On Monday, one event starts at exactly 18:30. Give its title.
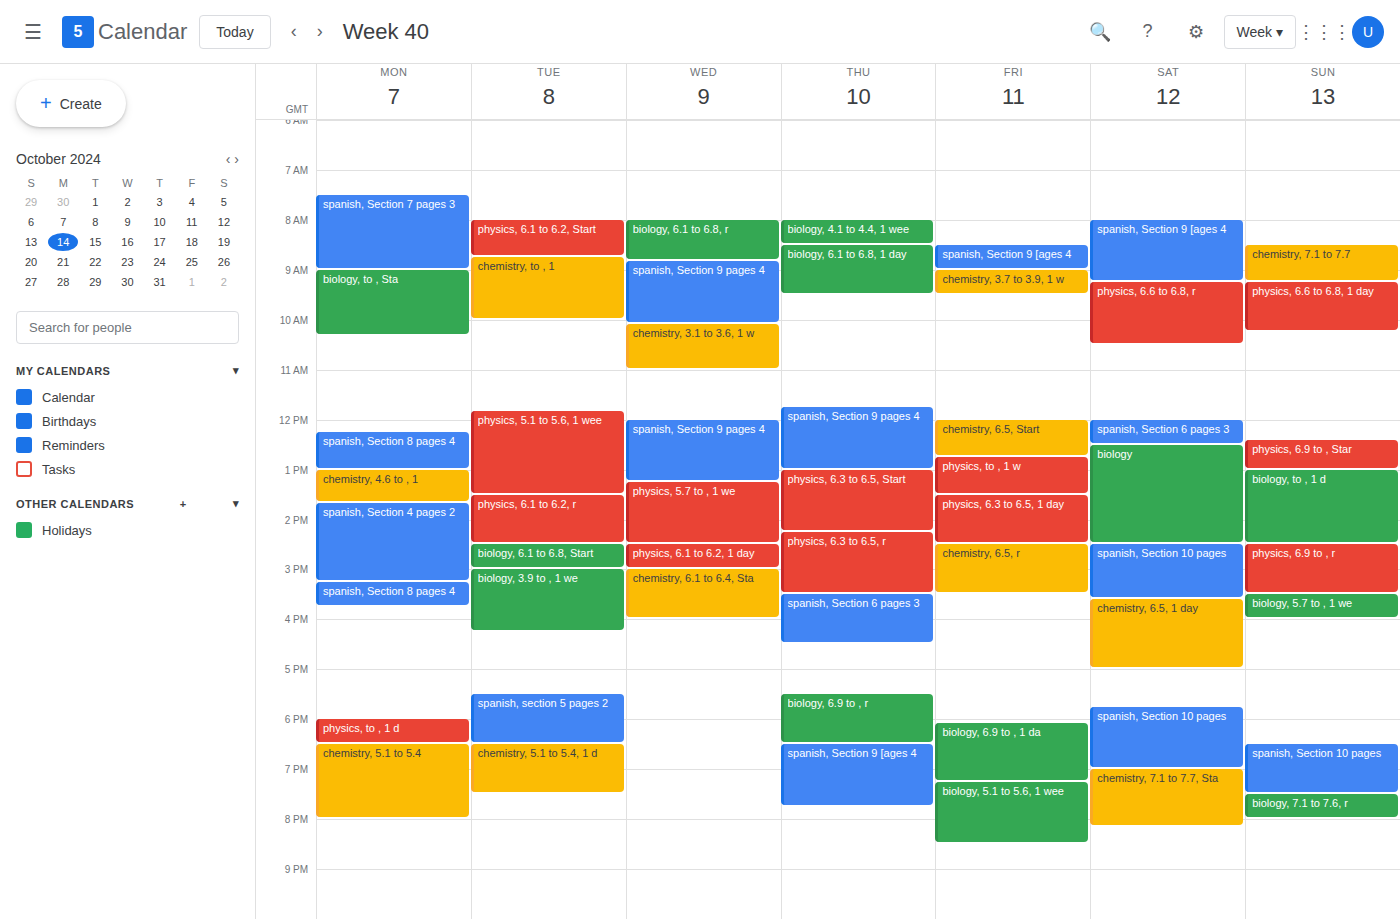
"chemistry, 5.1 to 5.4"